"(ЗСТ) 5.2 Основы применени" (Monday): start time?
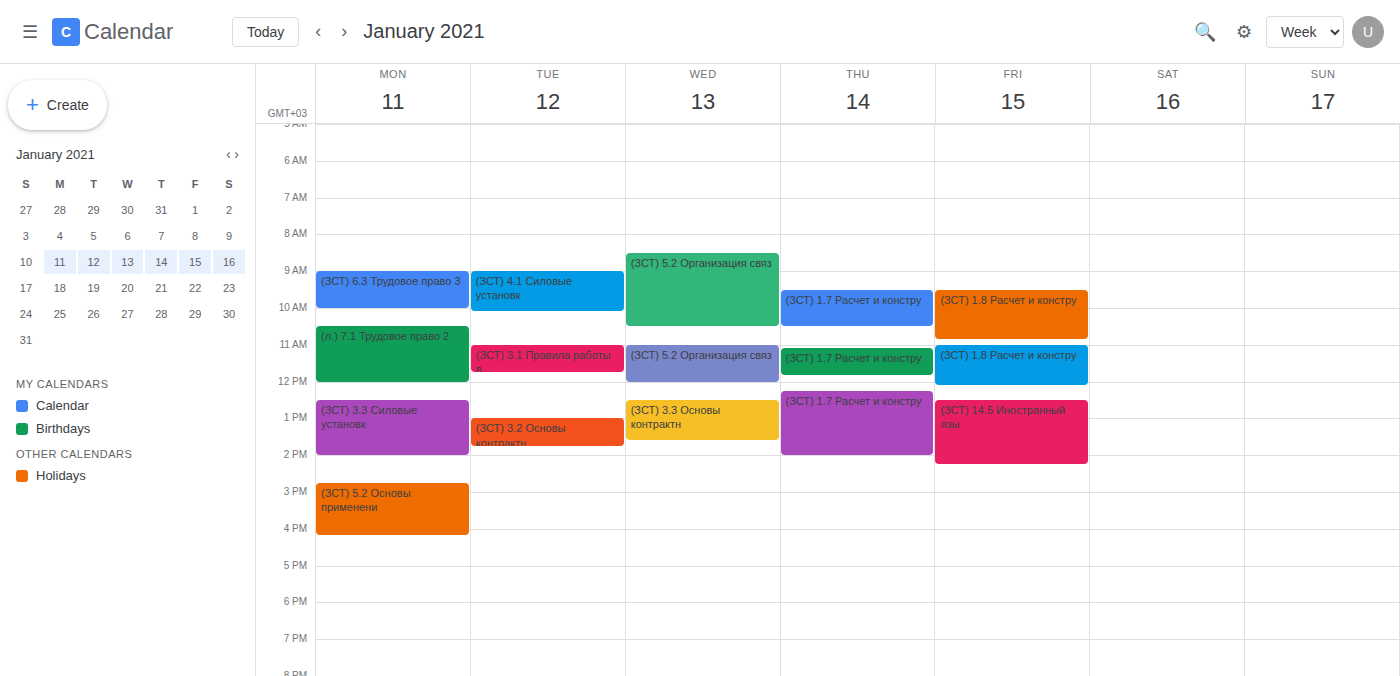
2:45 PM